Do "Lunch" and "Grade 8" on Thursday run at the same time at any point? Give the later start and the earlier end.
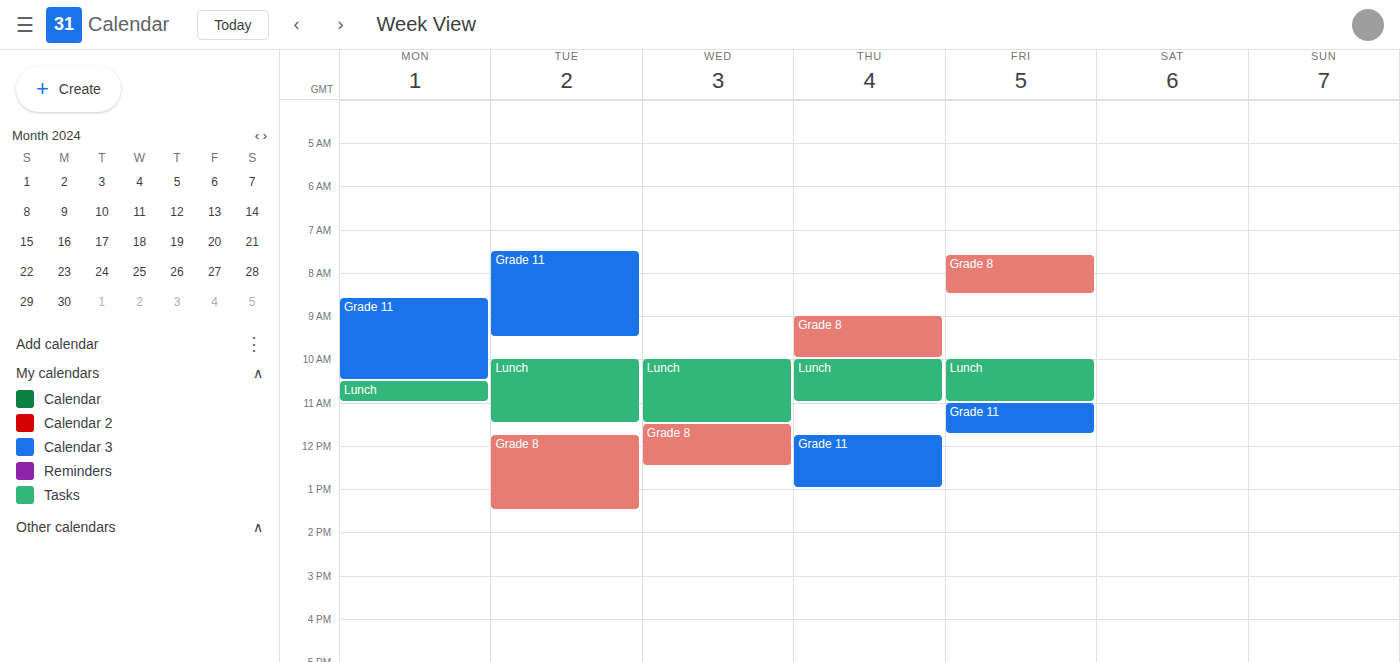
"Grade 8" ends at 10:00 AM, exactly when "Lunch" starts -- they touch but do not overlap.